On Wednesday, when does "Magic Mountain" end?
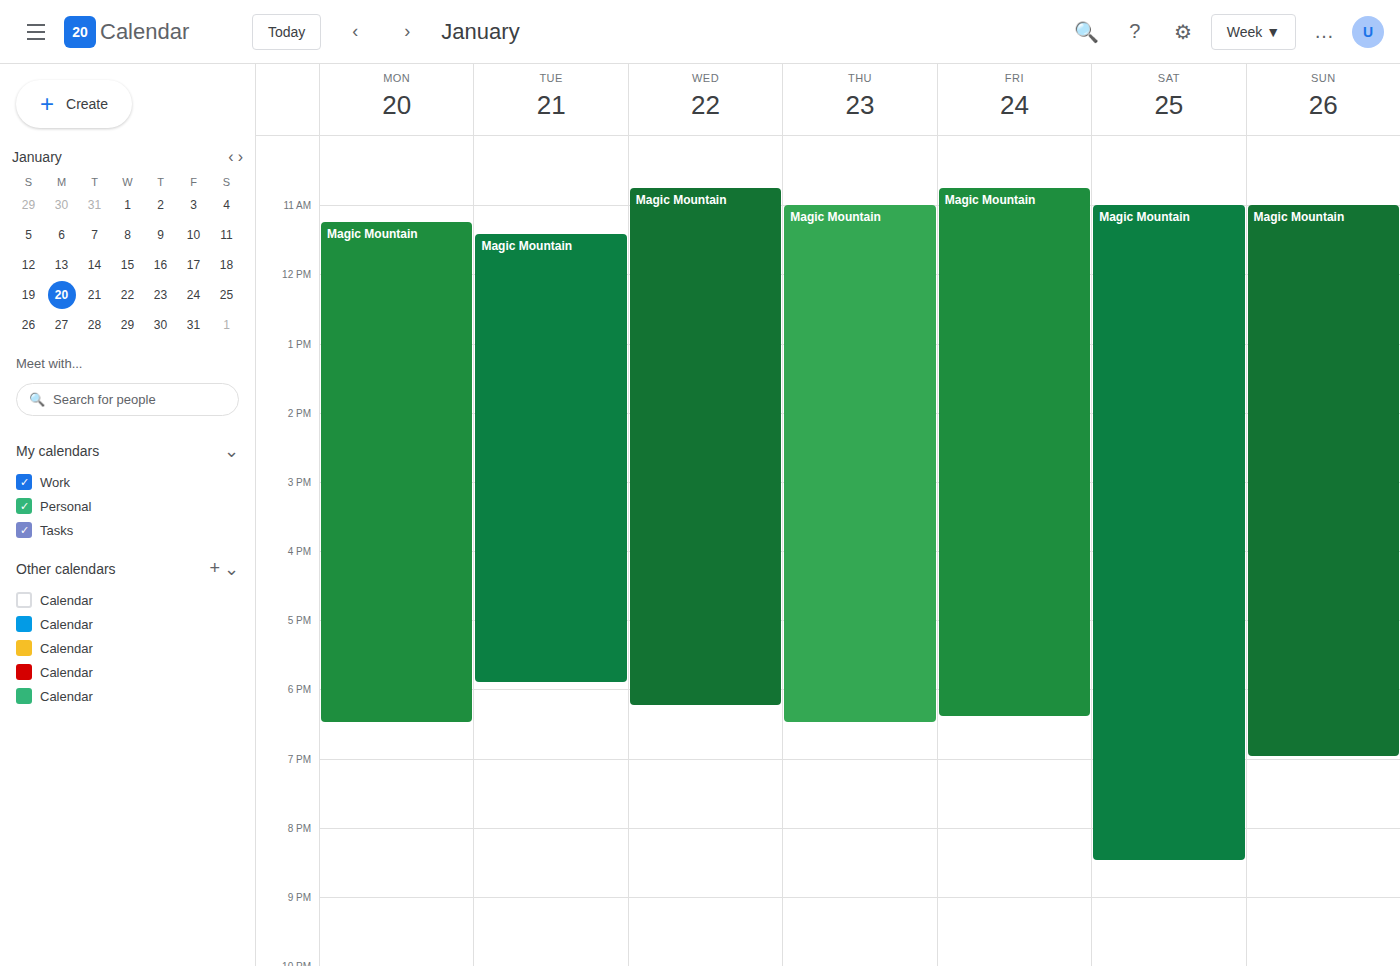
18:15